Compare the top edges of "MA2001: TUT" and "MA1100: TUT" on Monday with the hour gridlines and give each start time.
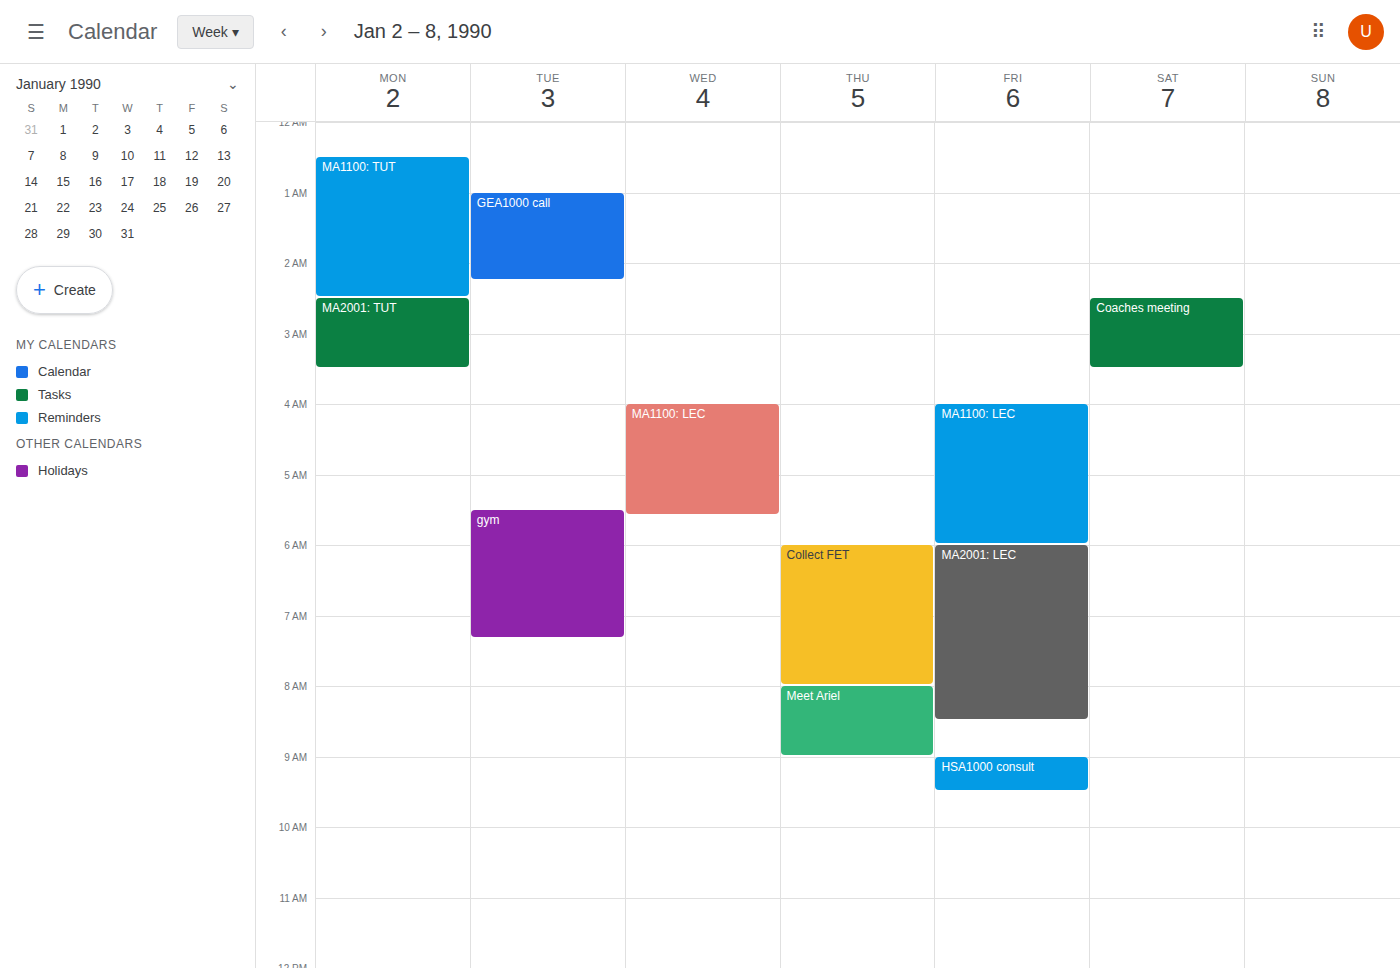
"MA2001: TUT": 2:30 AM, halfway between the 2 AM and 3 AM lines. "MA1100: TUT": 12:30 AM, halfway between the 12 AM and 1 AM lines.